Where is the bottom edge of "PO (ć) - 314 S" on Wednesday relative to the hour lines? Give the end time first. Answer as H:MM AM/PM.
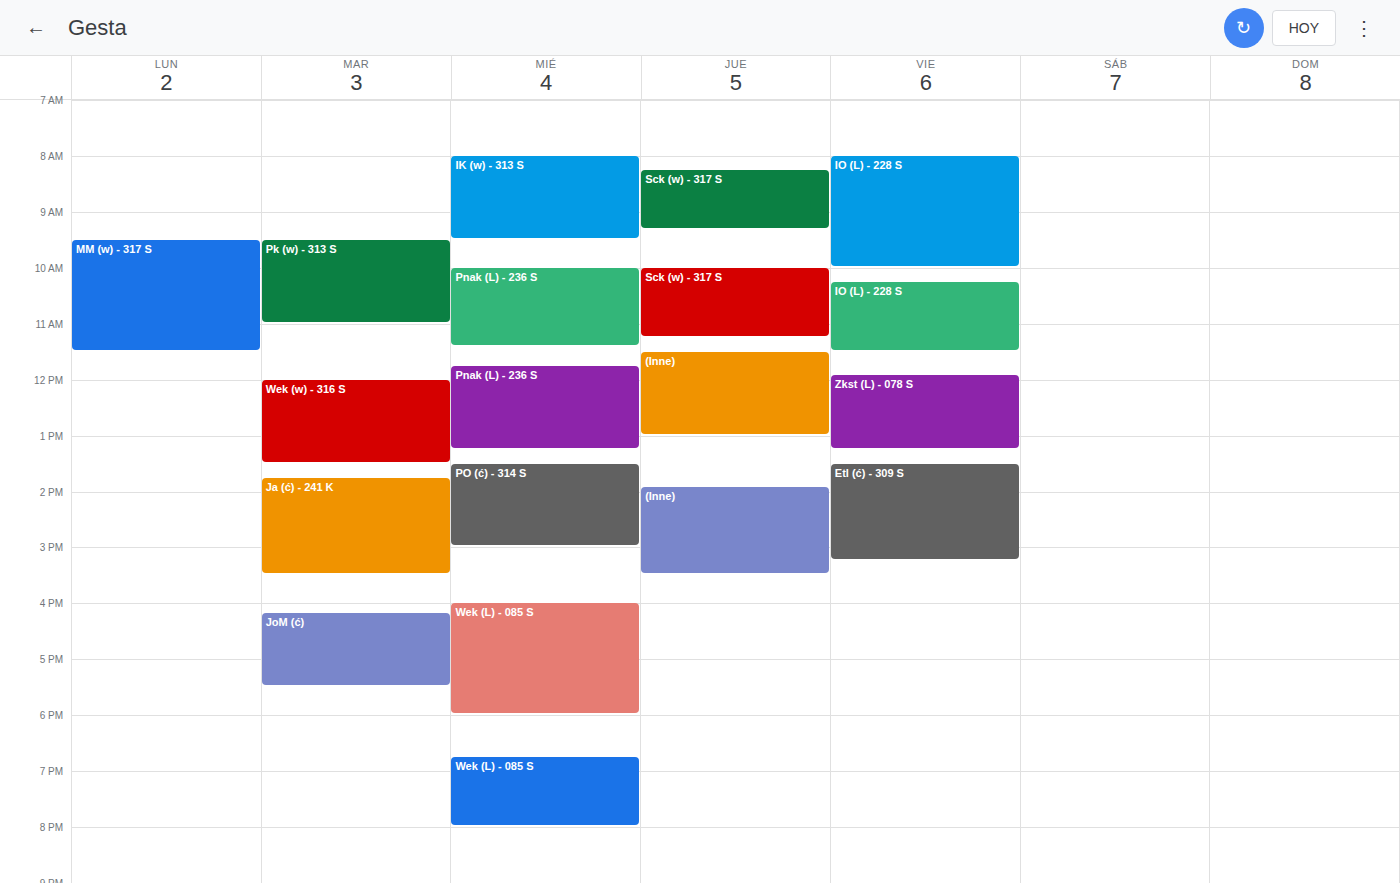
3:00 PM -- exactly on the 3 PM line.